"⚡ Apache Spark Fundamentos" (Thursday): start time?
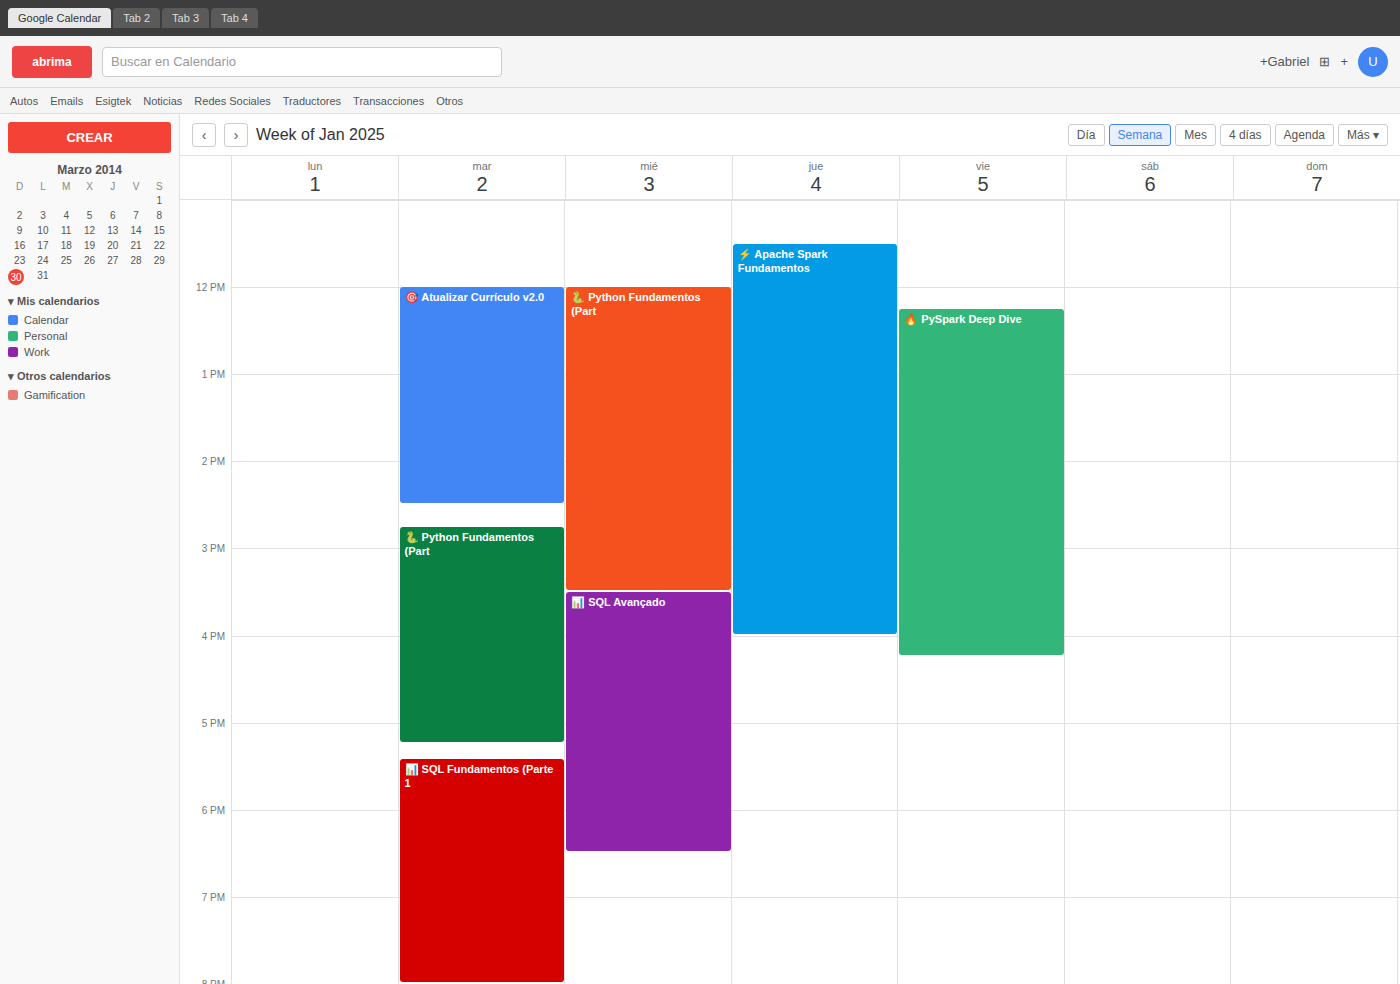
11:30 AM